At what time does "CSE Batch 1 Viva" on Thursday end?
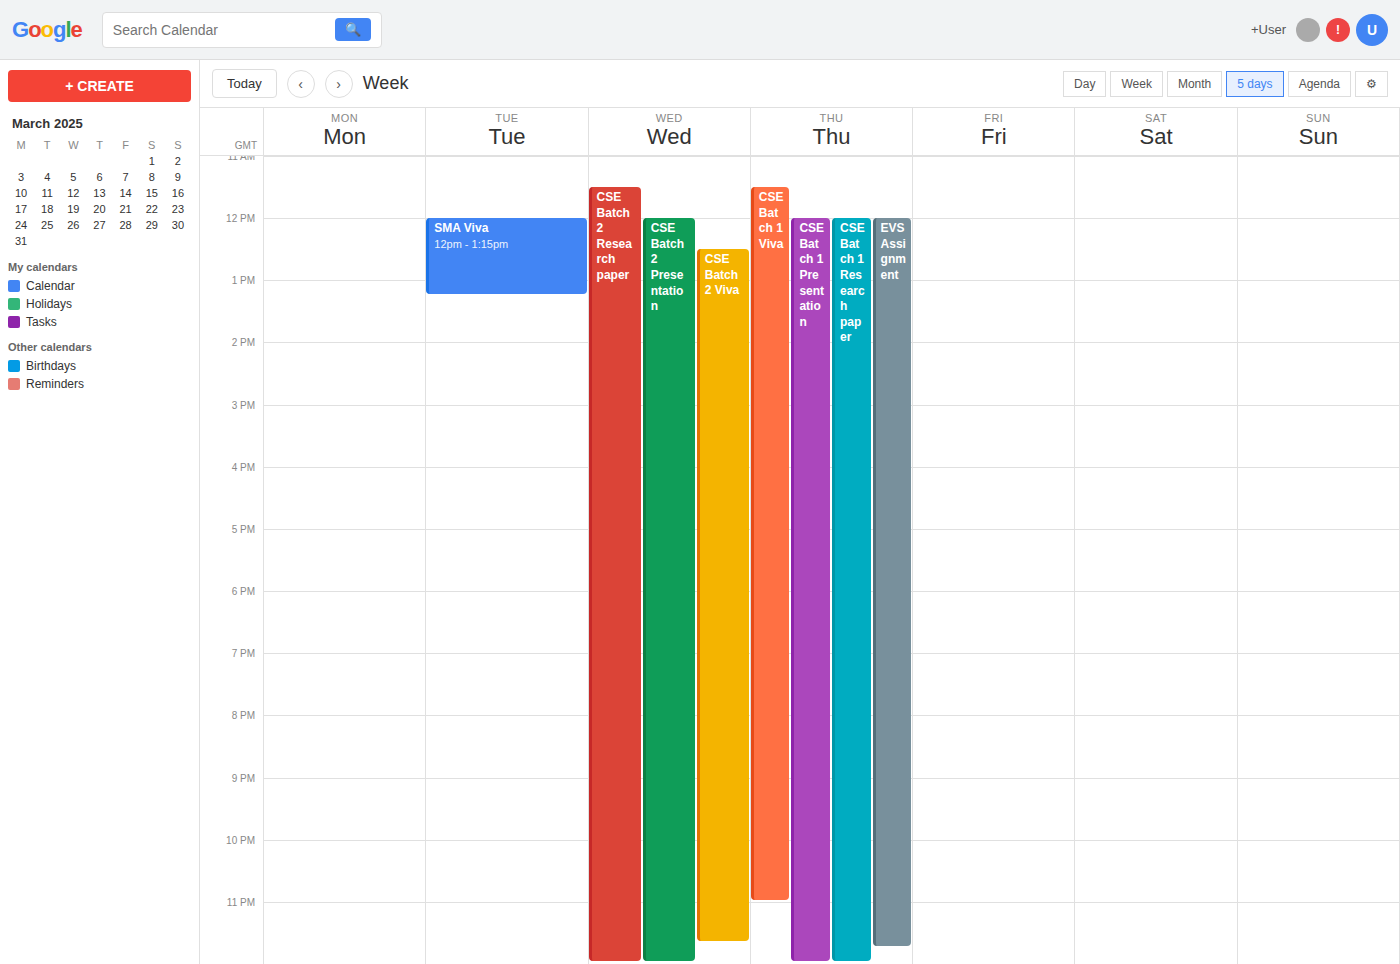
11:00 PM